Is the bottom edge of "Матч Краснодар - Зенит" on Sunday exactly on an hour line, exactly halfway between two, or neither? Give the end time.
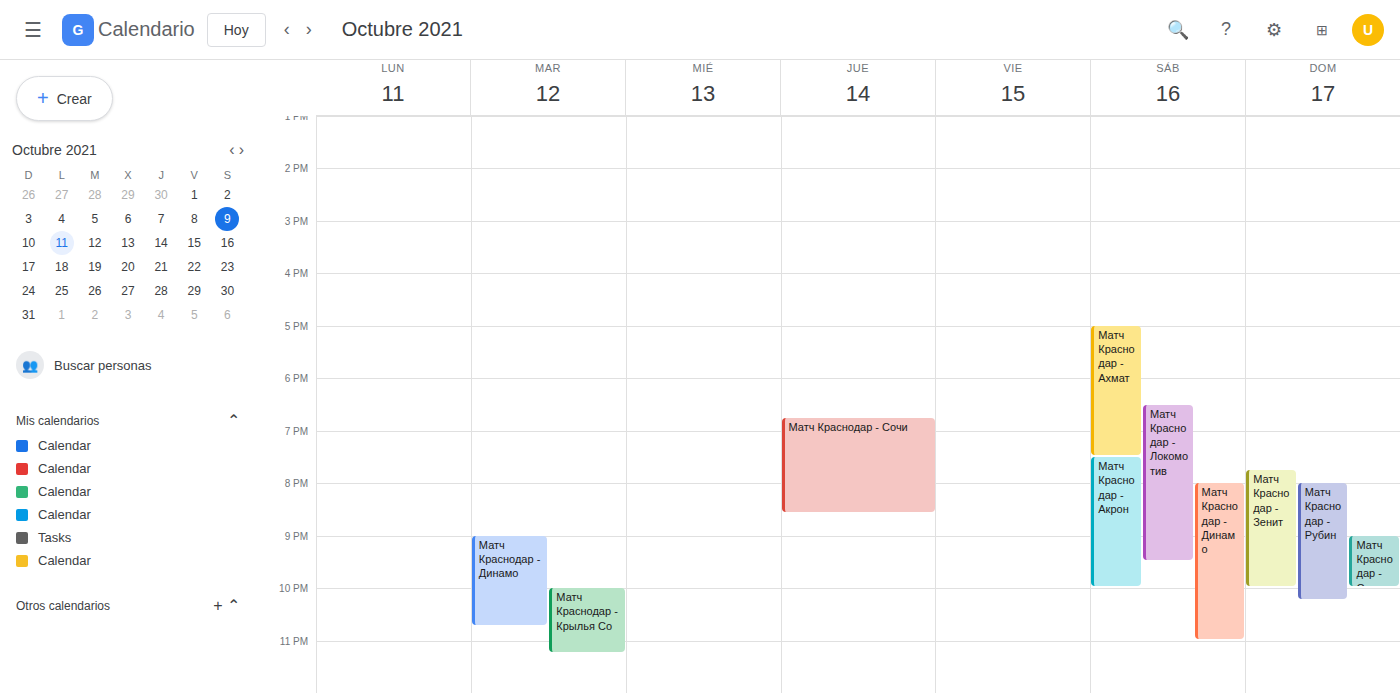
10:00 PM -- exactly on the 10 PM line.